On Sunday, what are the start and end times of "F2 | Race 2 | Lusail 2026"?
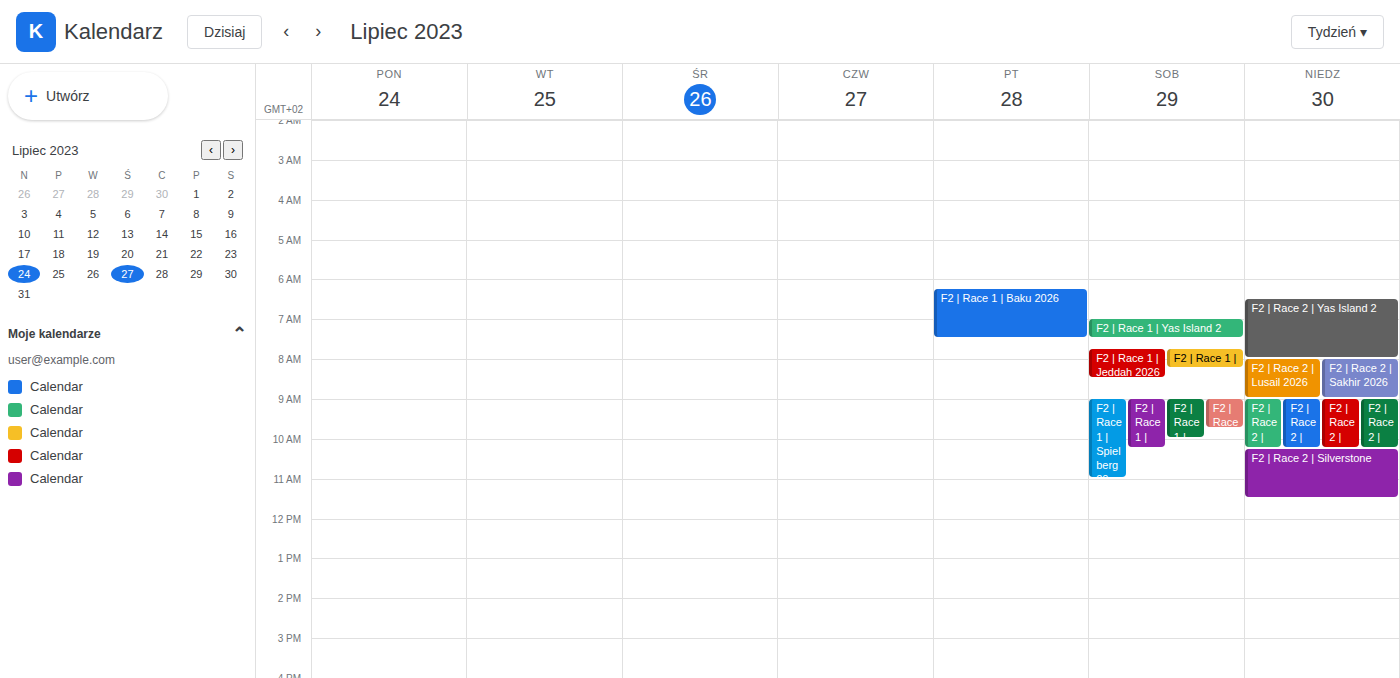
8:00 AM to 9:00 AM